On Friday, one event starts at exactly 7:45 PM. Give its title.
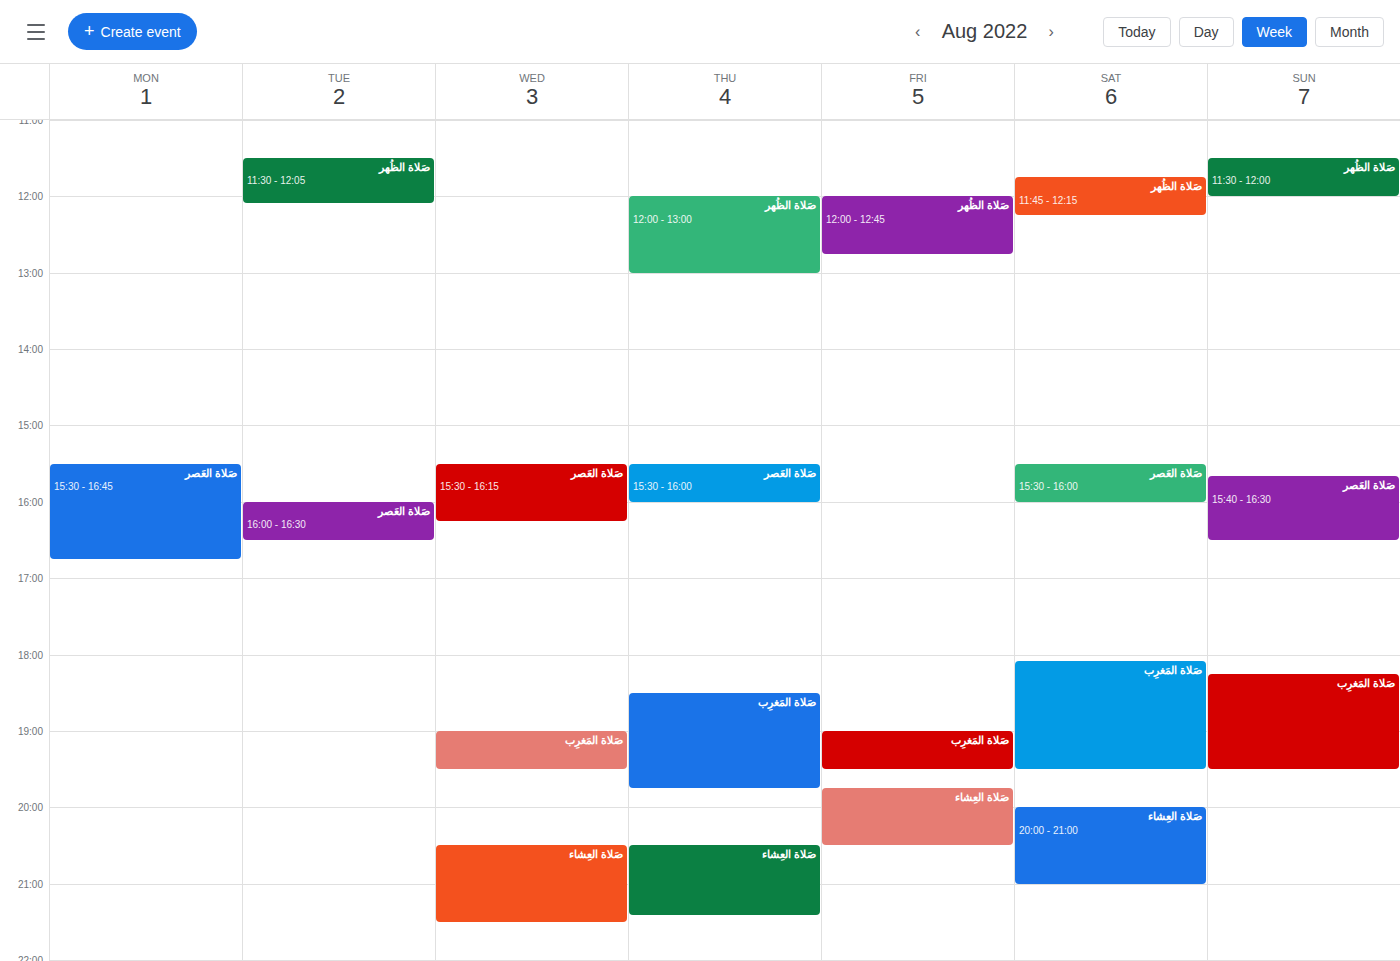
"صَلاة العِشاء"